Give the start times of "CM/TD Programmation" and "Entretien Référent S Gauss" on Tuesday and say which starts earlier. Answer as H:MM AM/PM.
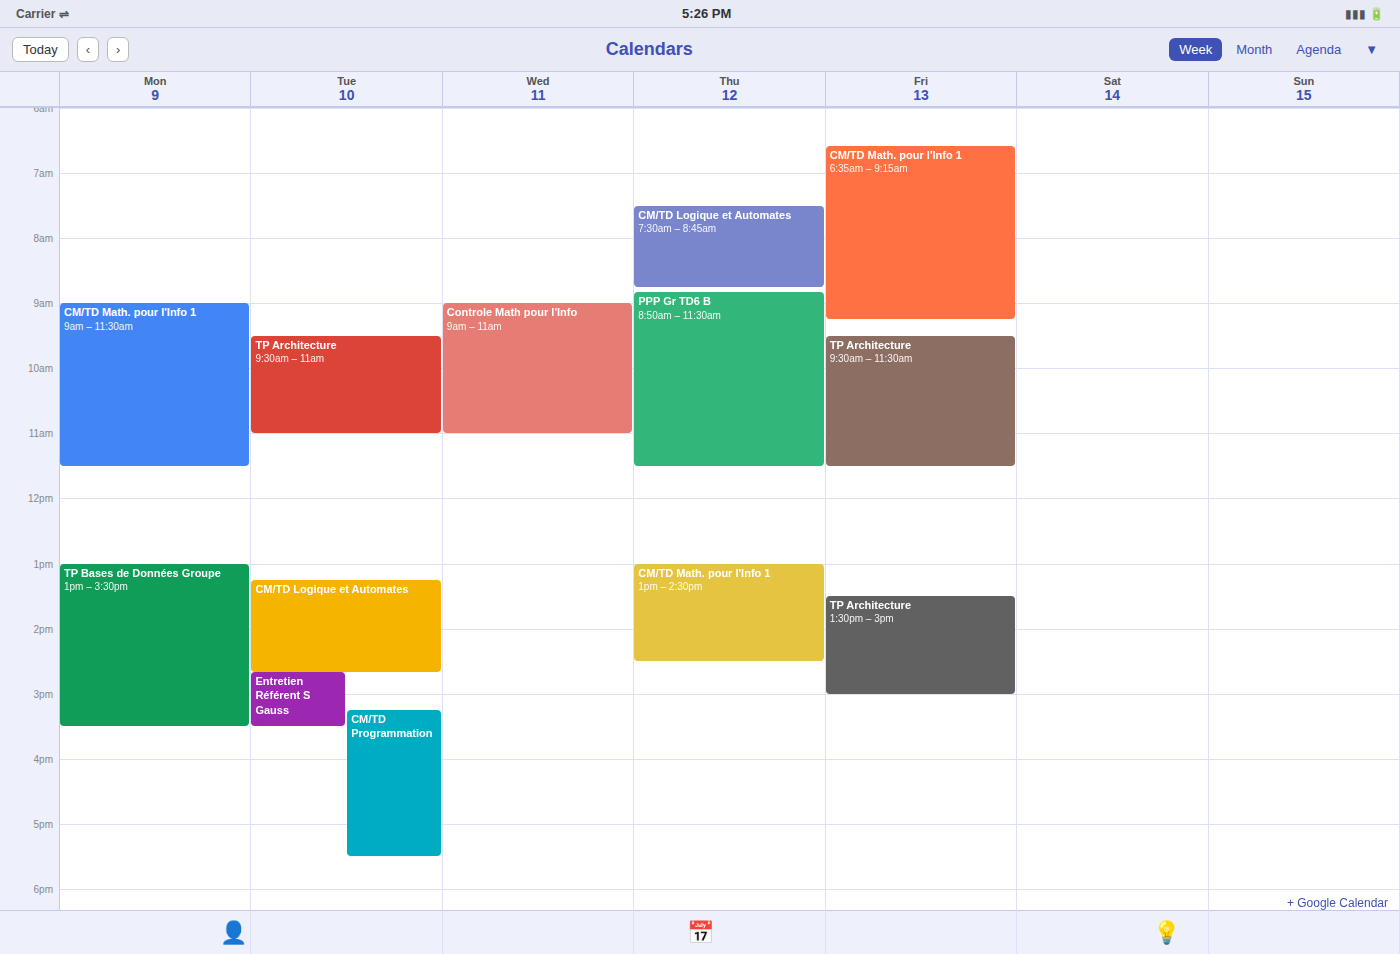
"Entretien Référent S Gauss" 2:40 PM; "CM/TD Programmation" 3:15 PM.